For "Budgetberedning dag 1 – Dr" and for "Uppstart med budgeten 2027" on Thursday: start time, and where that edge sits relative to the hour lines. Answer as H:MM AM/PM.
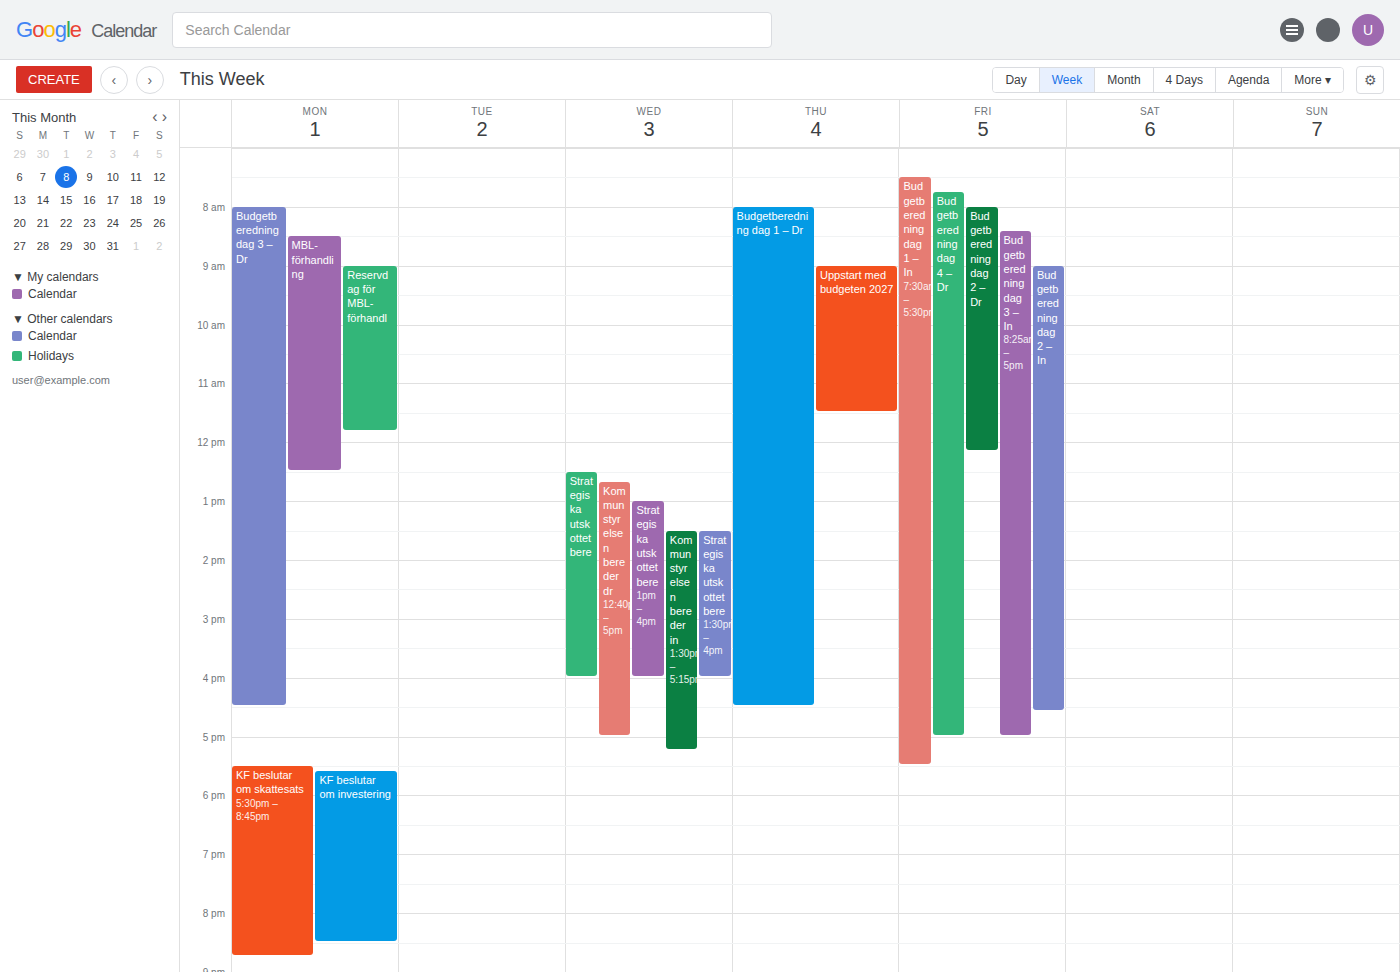
"Budgetberedning dag 1 – Dr": 8:00 AM, exactly on the 8 AM line. "Uppstart med budgeten 2027": 9:00 AM, exactly on the 9 AM line.